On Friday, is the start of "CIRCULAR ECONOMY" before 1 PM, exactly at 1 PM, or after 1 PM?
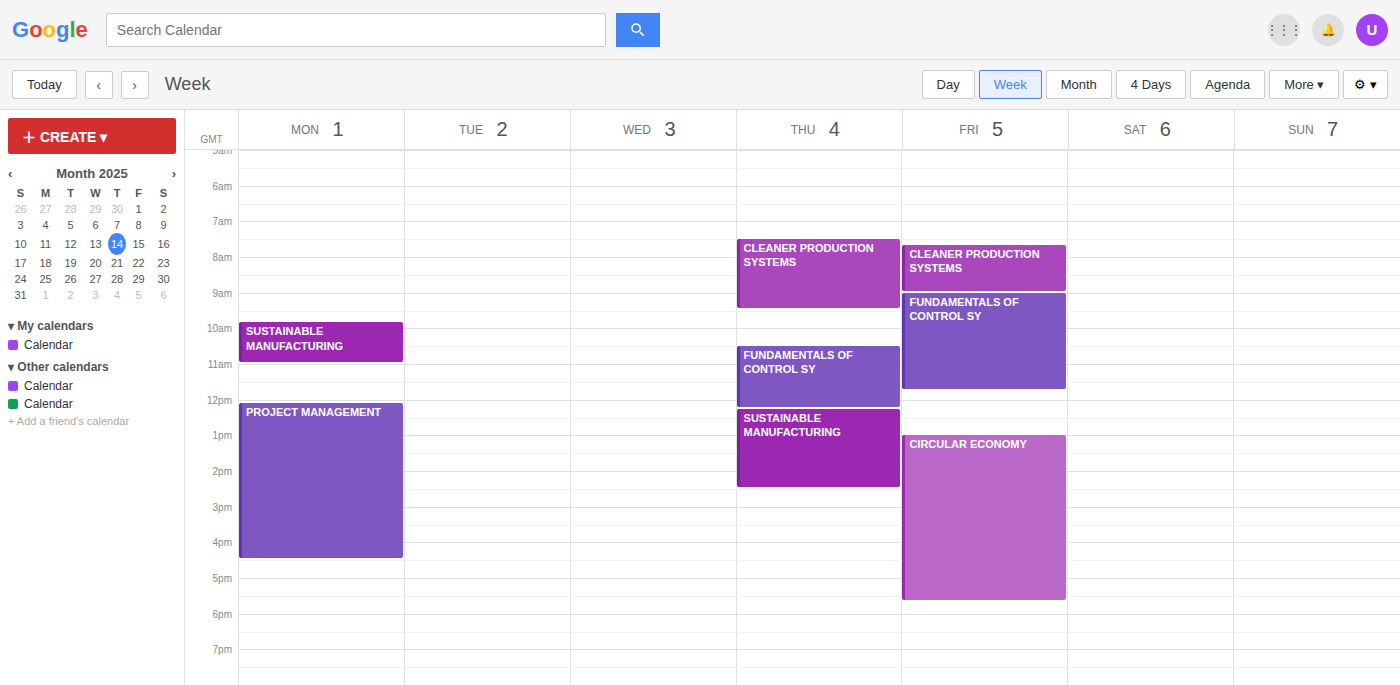
1:00 PM -- exactly at 1 PM, on the 1 PM line.